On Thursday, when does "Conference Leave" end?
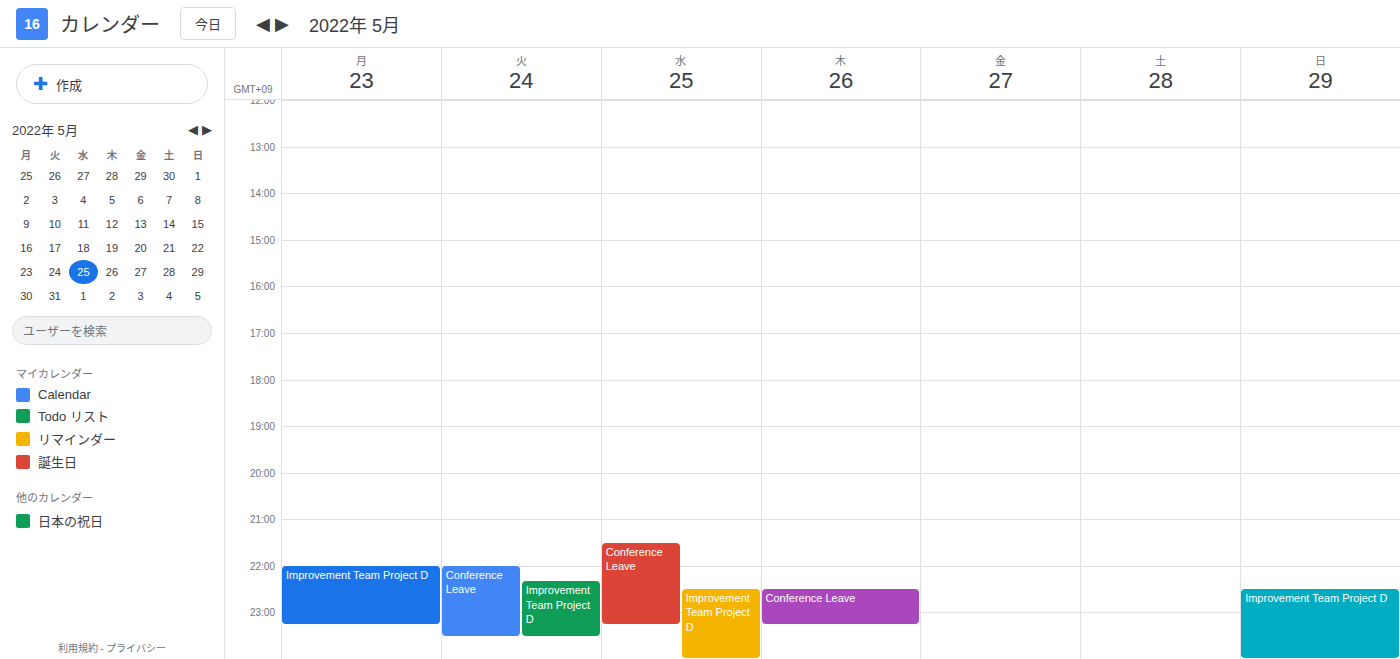
11:15 PM